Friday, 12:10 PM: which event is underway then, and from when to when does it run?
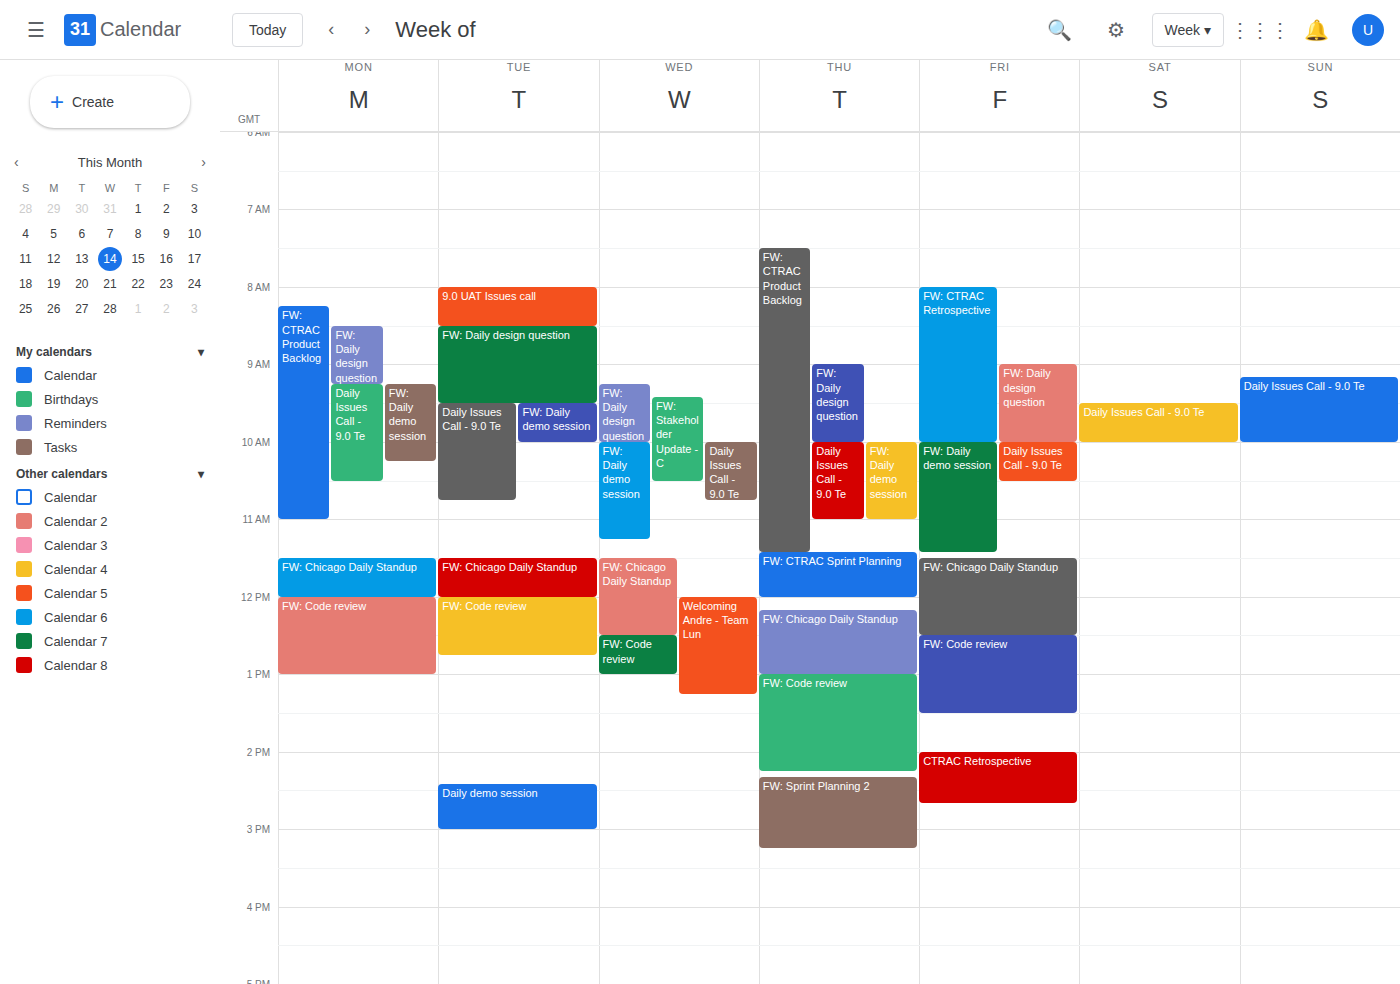
"FW: Chicago Daily Standup", 11:30 AM to 12:30 PM